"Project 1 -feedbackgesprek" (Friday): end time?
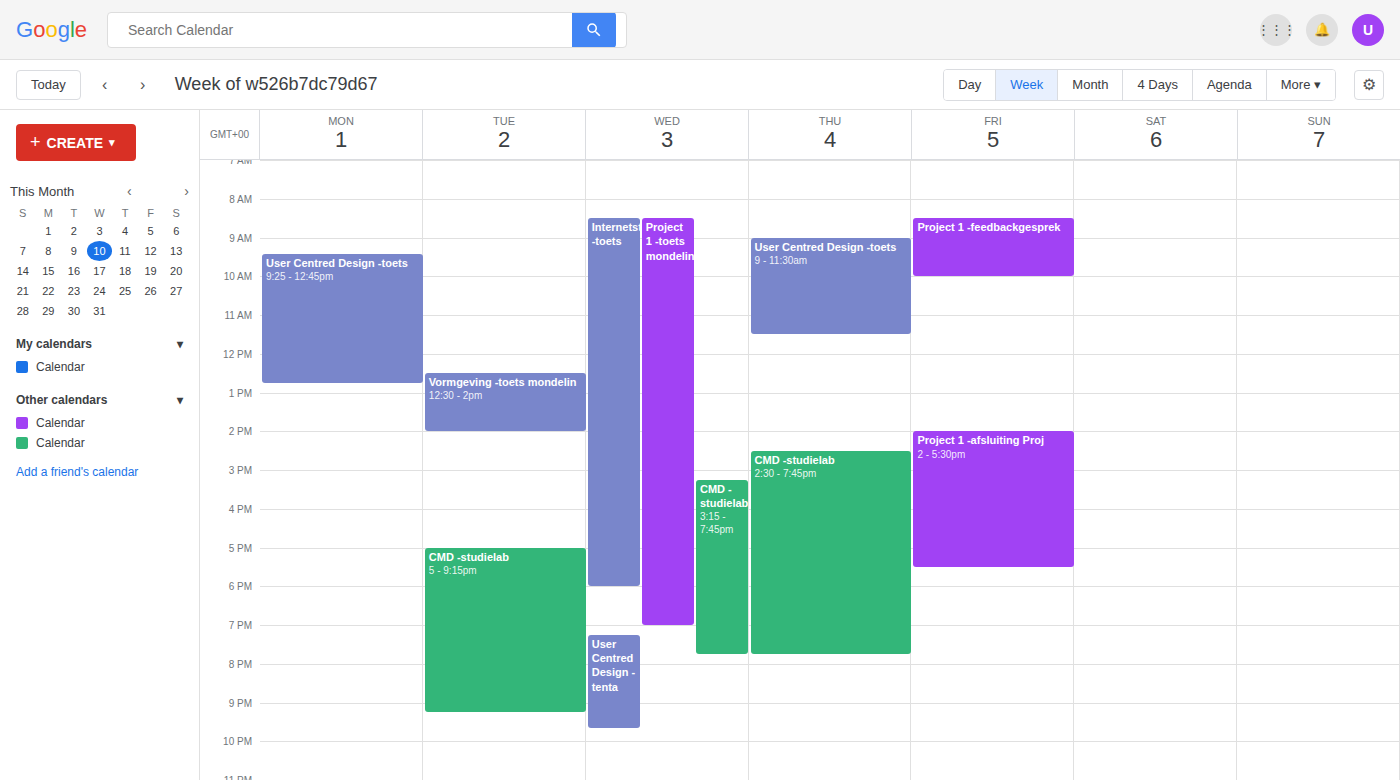
10:00 AM